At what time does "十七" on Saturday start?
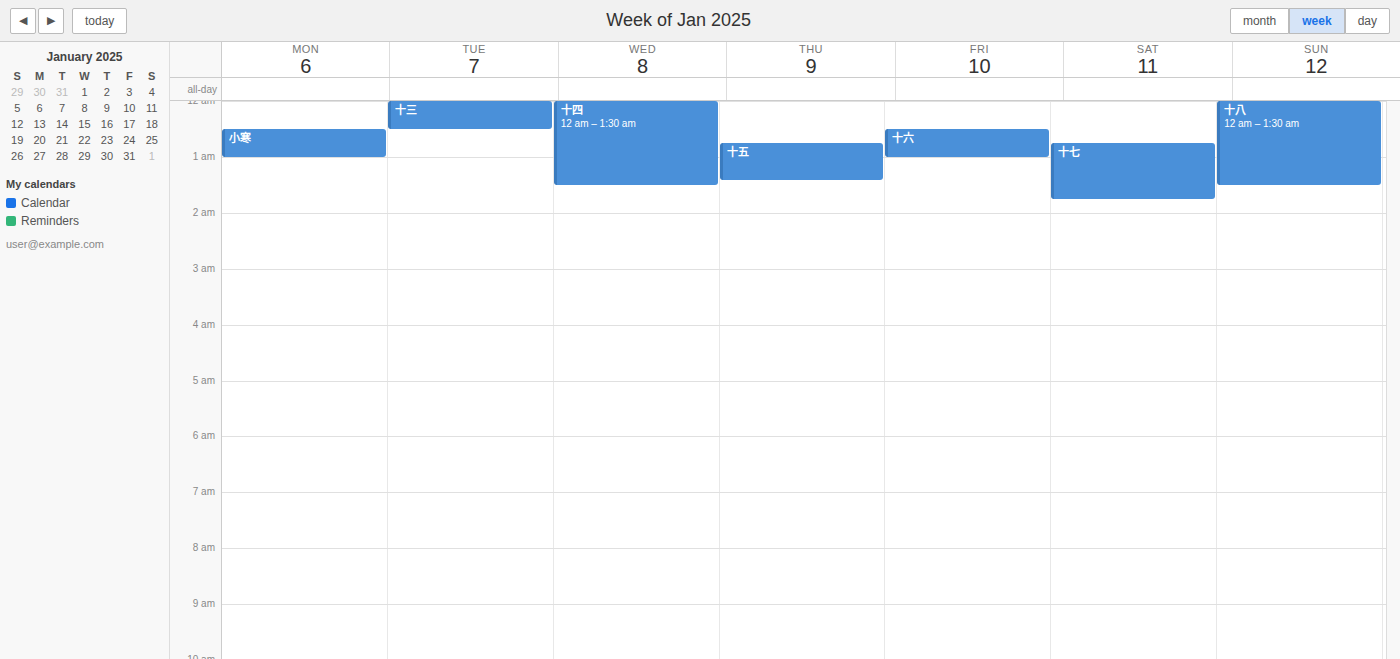
00:45